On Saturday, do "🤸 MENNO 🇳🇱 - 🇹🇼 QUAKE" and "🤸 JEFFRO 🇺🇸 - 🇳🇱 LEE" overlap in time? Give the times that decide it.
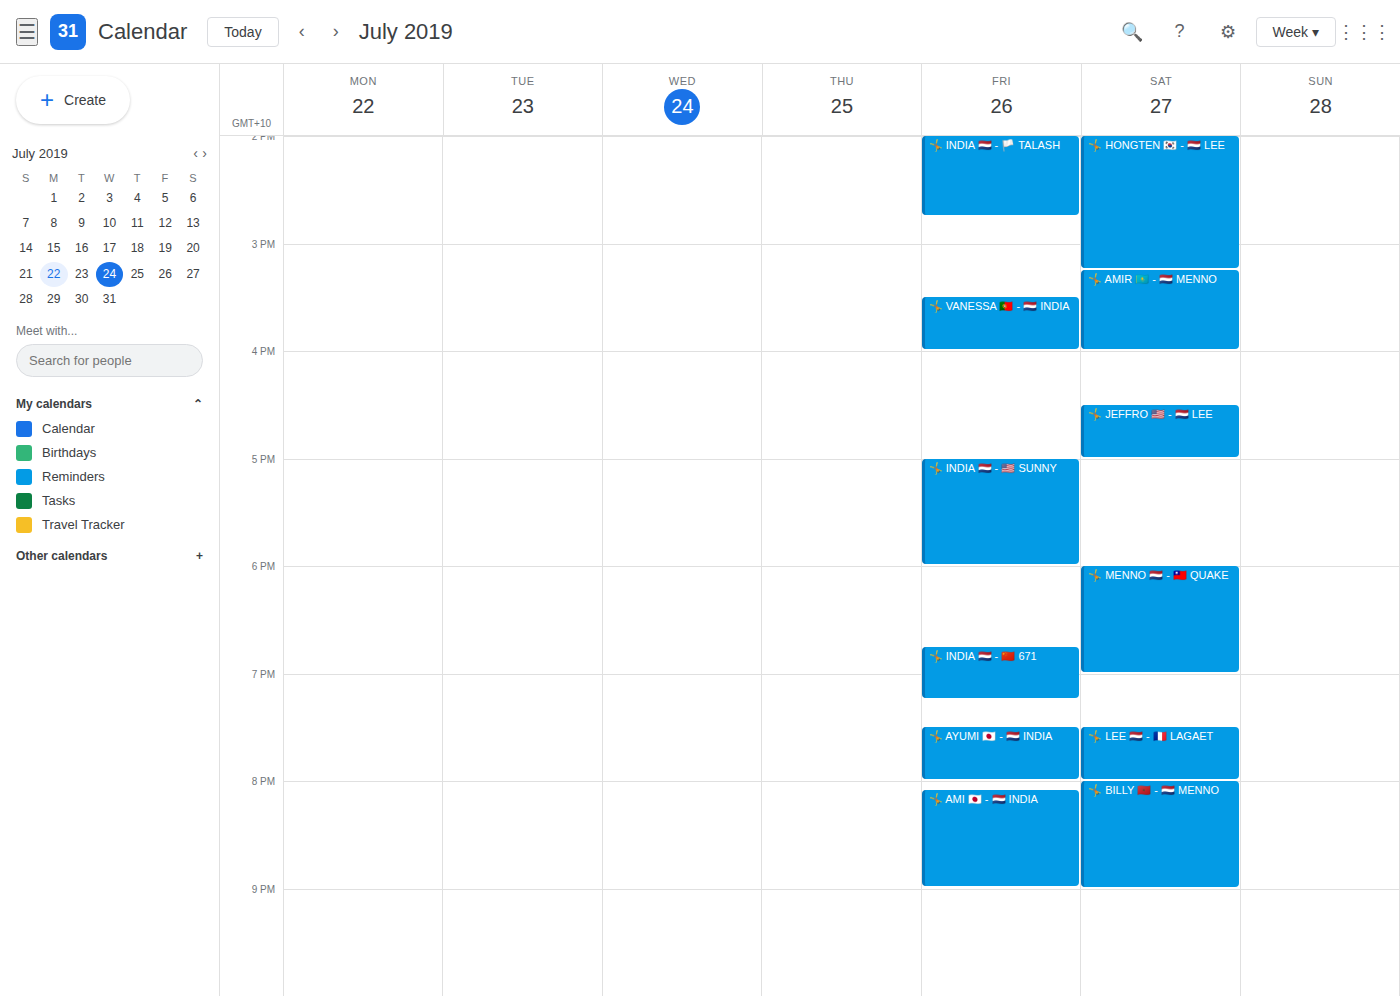
"🤸 JEFFRO 🇺🇸 - 🇳🇱 LEE" ends at 5:00 PM and "🤸 MENNO 🇳🇱 - 🇹🇼 QUAKE" starts at 6:00 PM -- no overlap.